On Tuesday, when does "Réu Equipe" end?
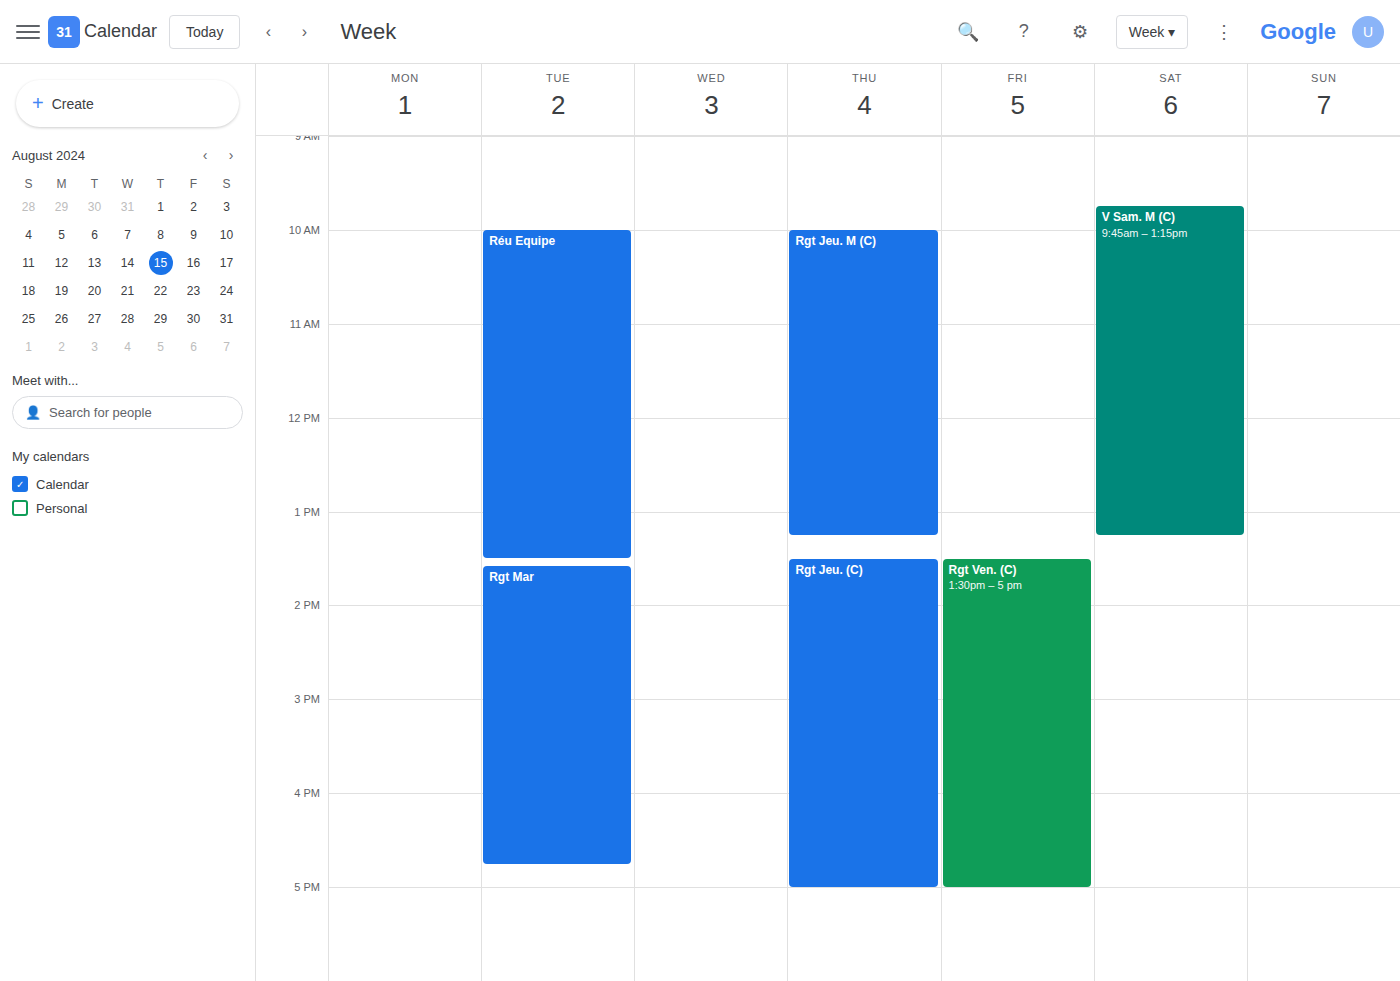
13:30